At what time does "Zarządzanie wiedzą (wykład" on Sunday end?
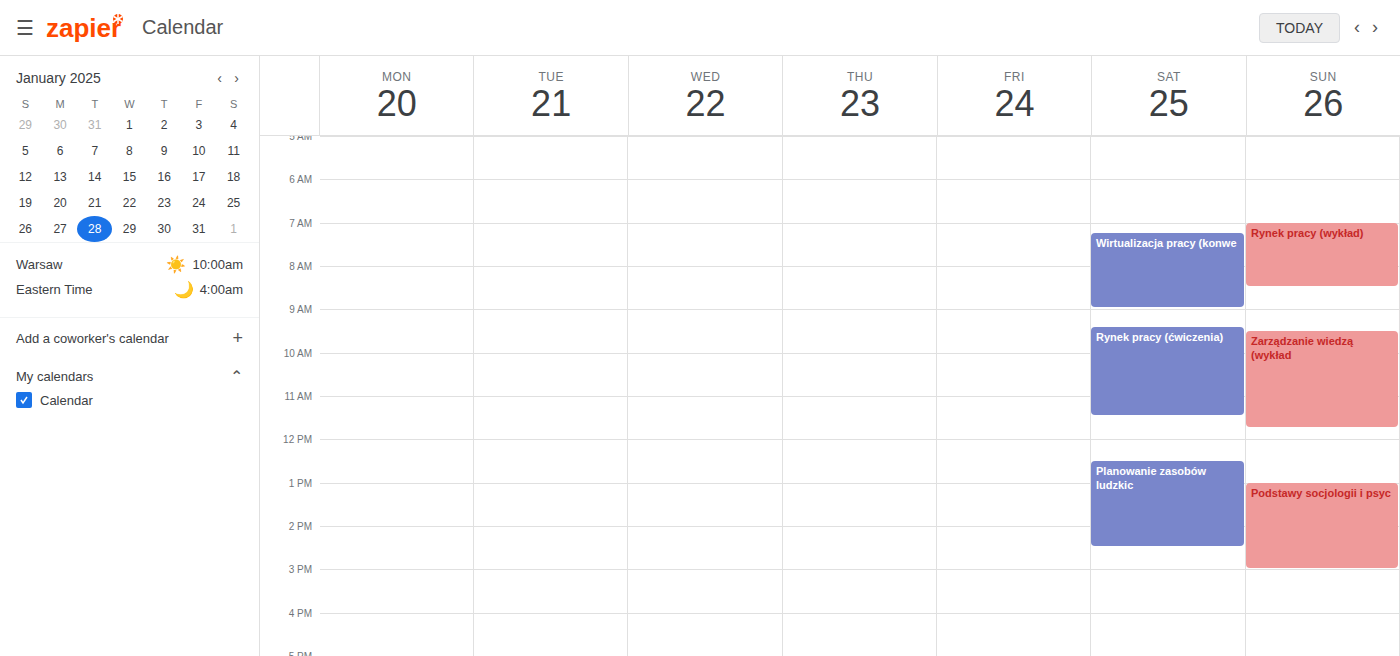
11:45 AM